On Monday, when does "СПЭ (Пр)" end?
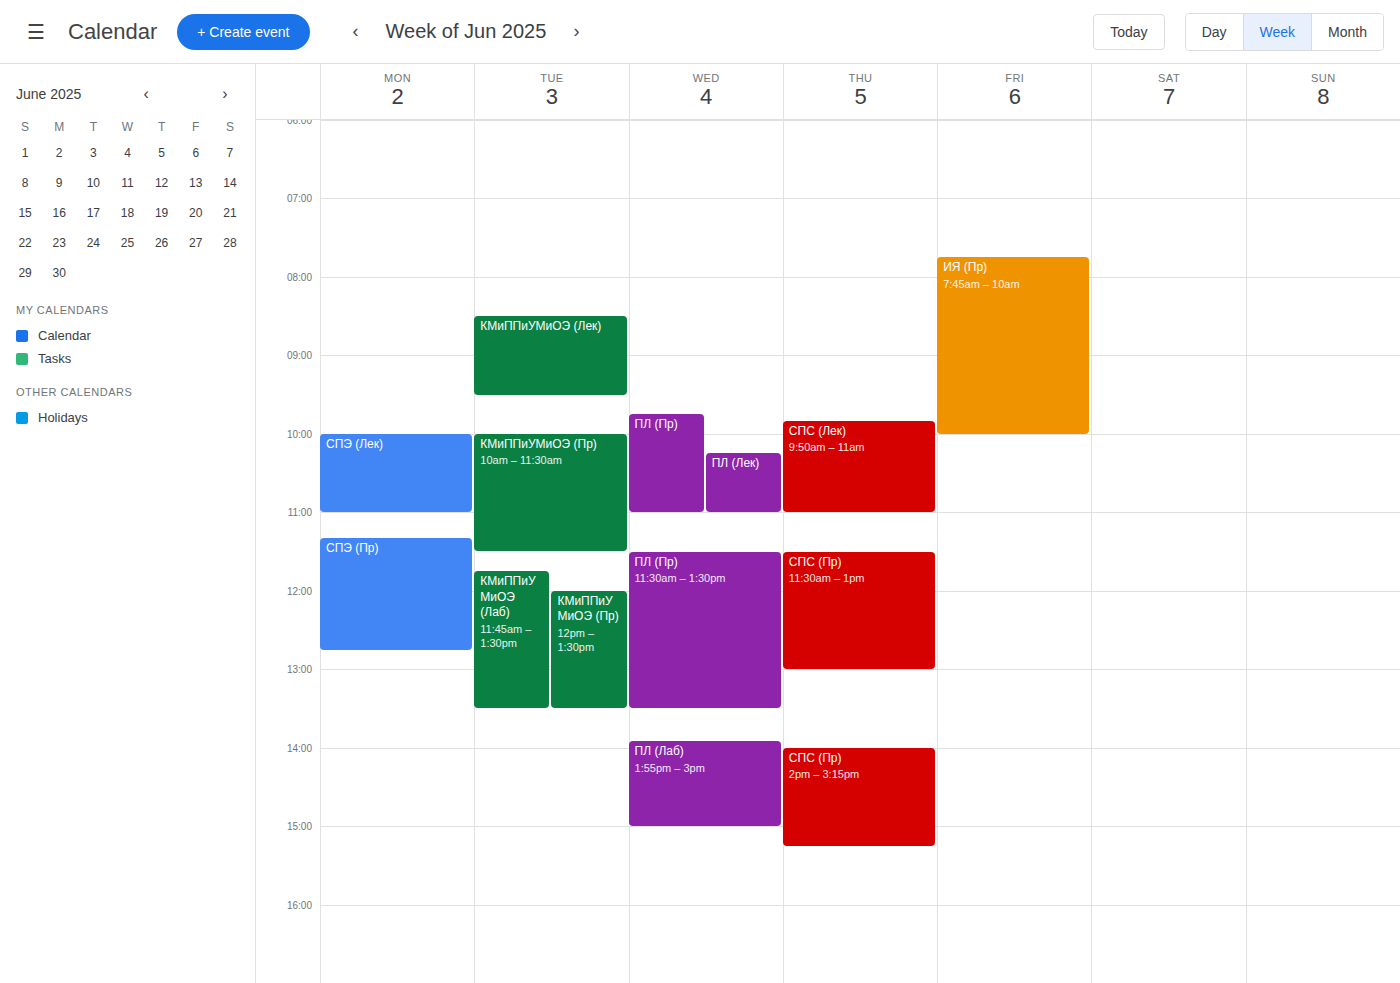
12:45 PM